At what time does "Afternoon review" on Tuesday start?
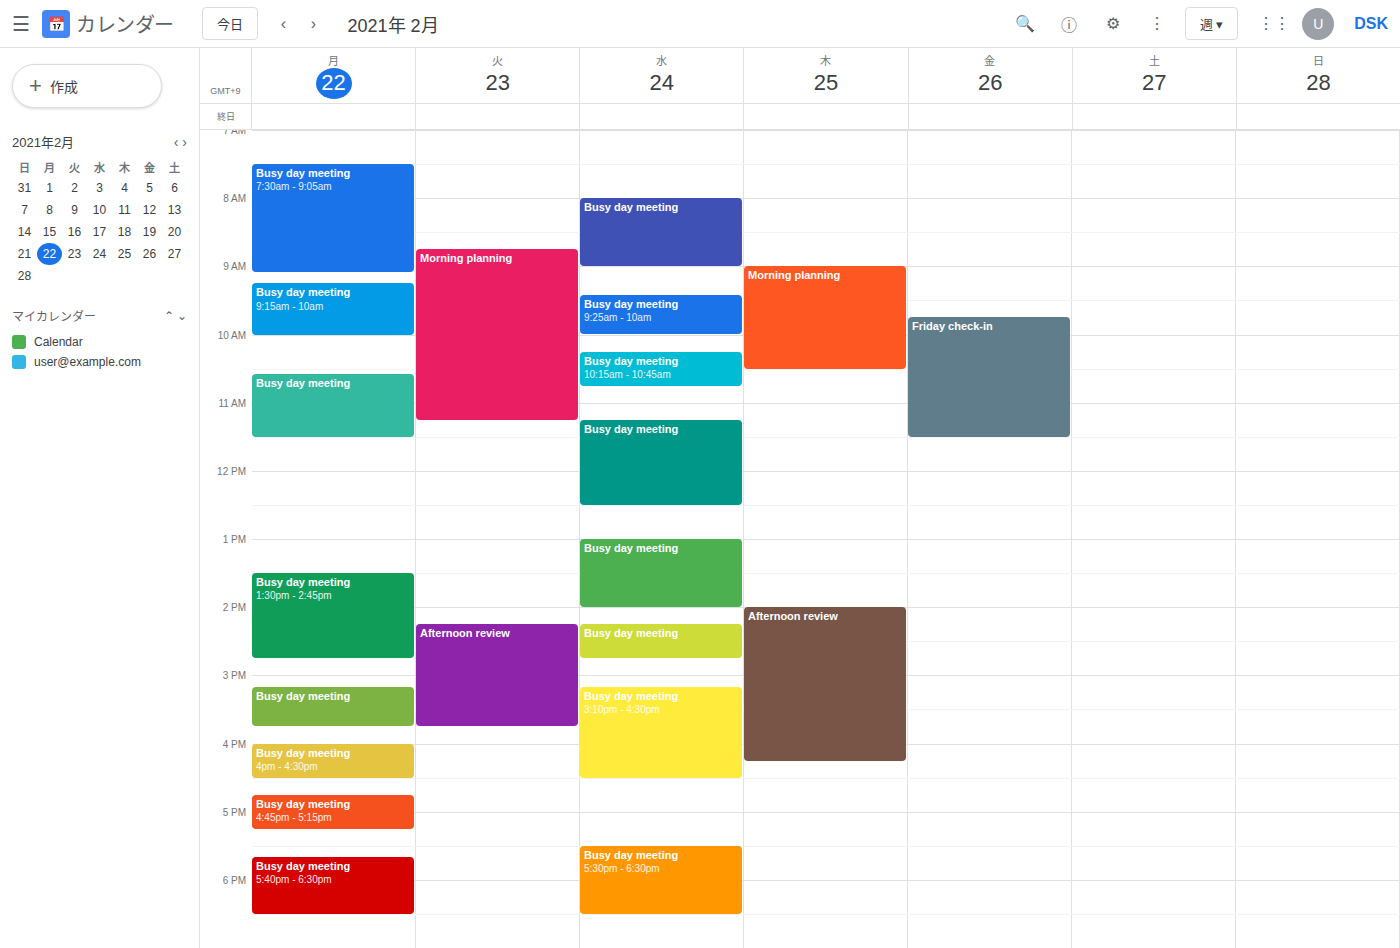
2:15 PM